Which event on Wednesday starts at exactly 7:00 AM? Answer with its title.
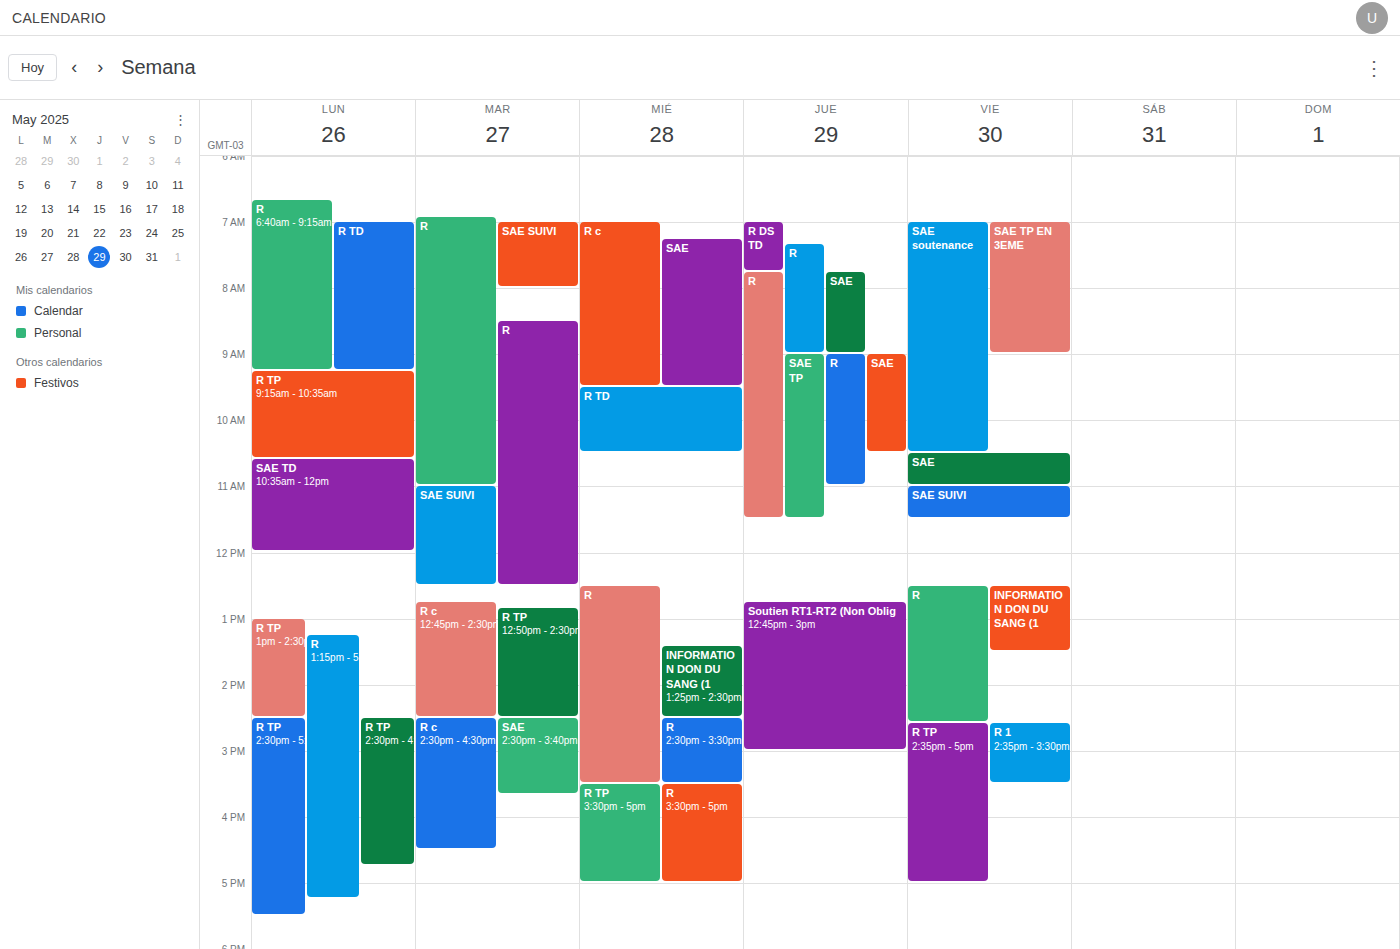
"R c"